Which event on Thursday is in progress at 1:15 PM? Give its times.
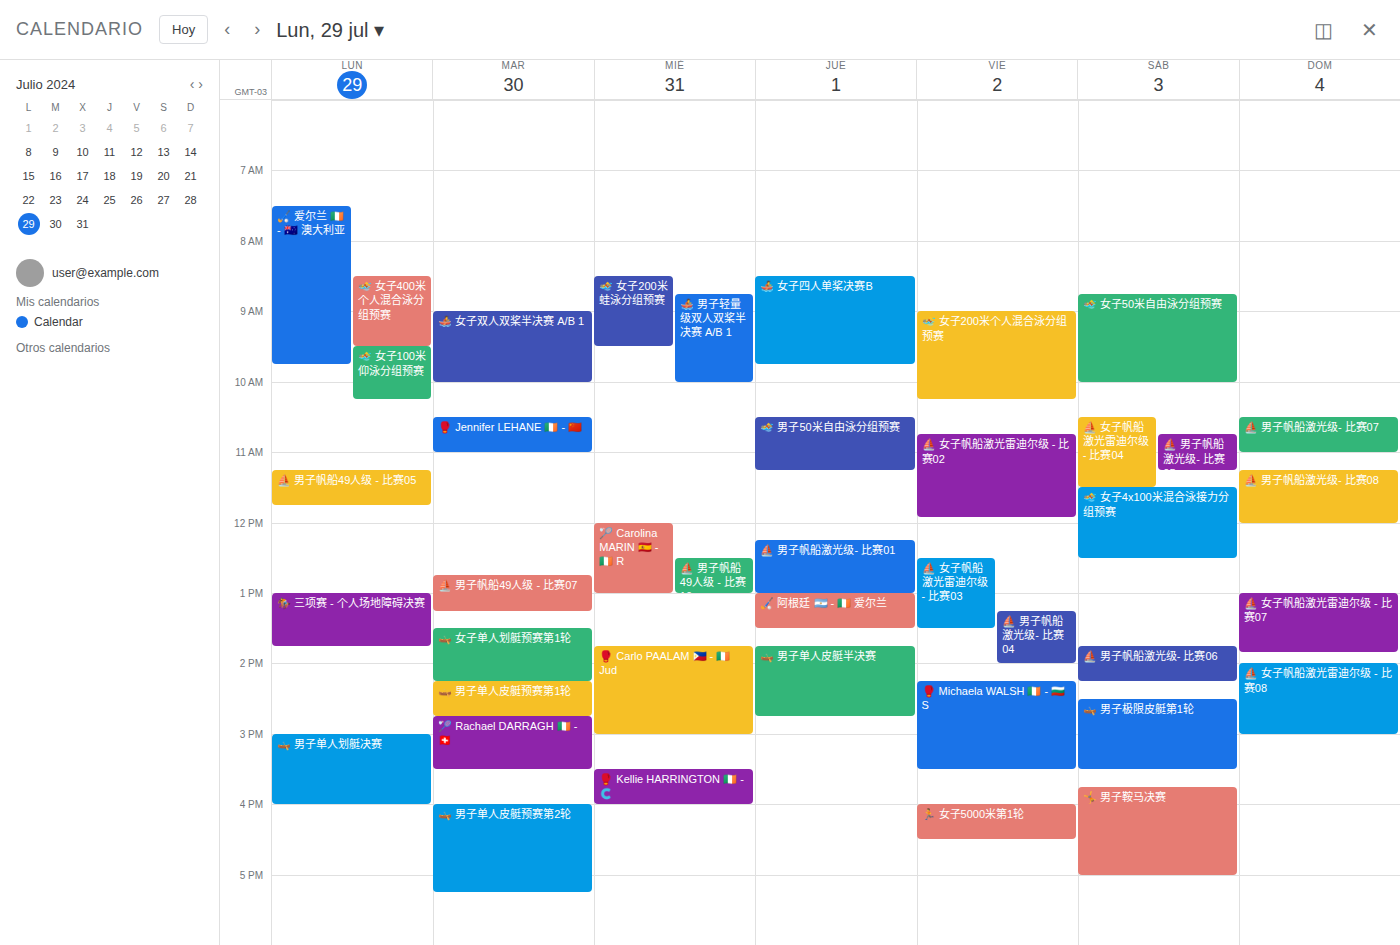
"🏑 阿根廷 🇦🇷 - 🇮🇪 爱尔兰", 1:00 PM to 1:30 PM